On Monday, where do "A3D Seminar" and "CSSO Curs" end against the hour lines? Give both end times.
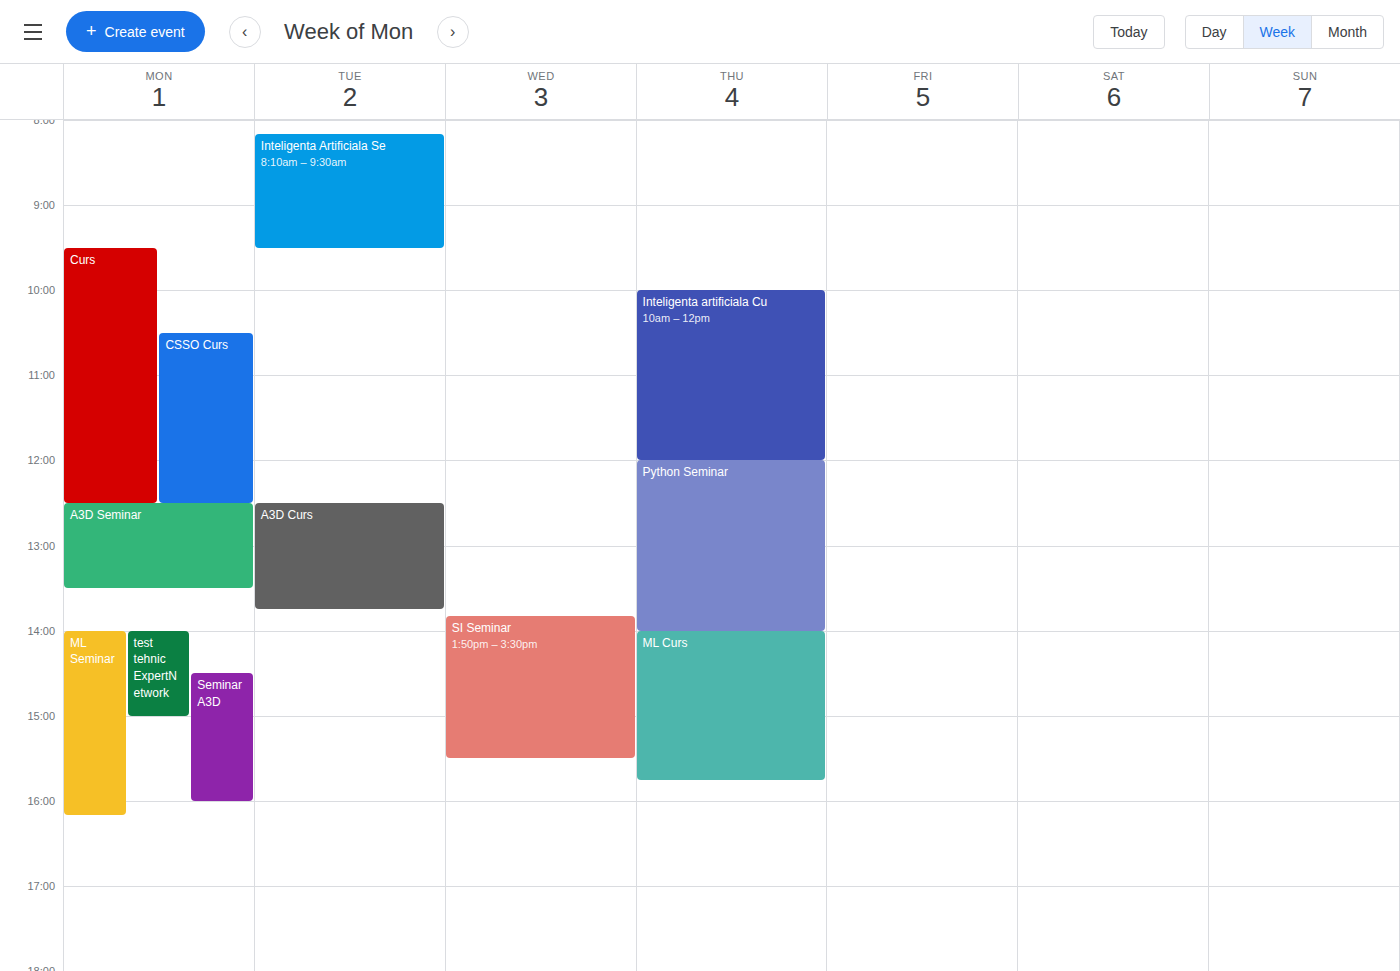
"A3D Seminar": 1:30 PM, halfway between the 1 PM and 2 PM lines. "CSSO Curs": 12:30 PM, halfway between the 12 PM and 1 PM lines.